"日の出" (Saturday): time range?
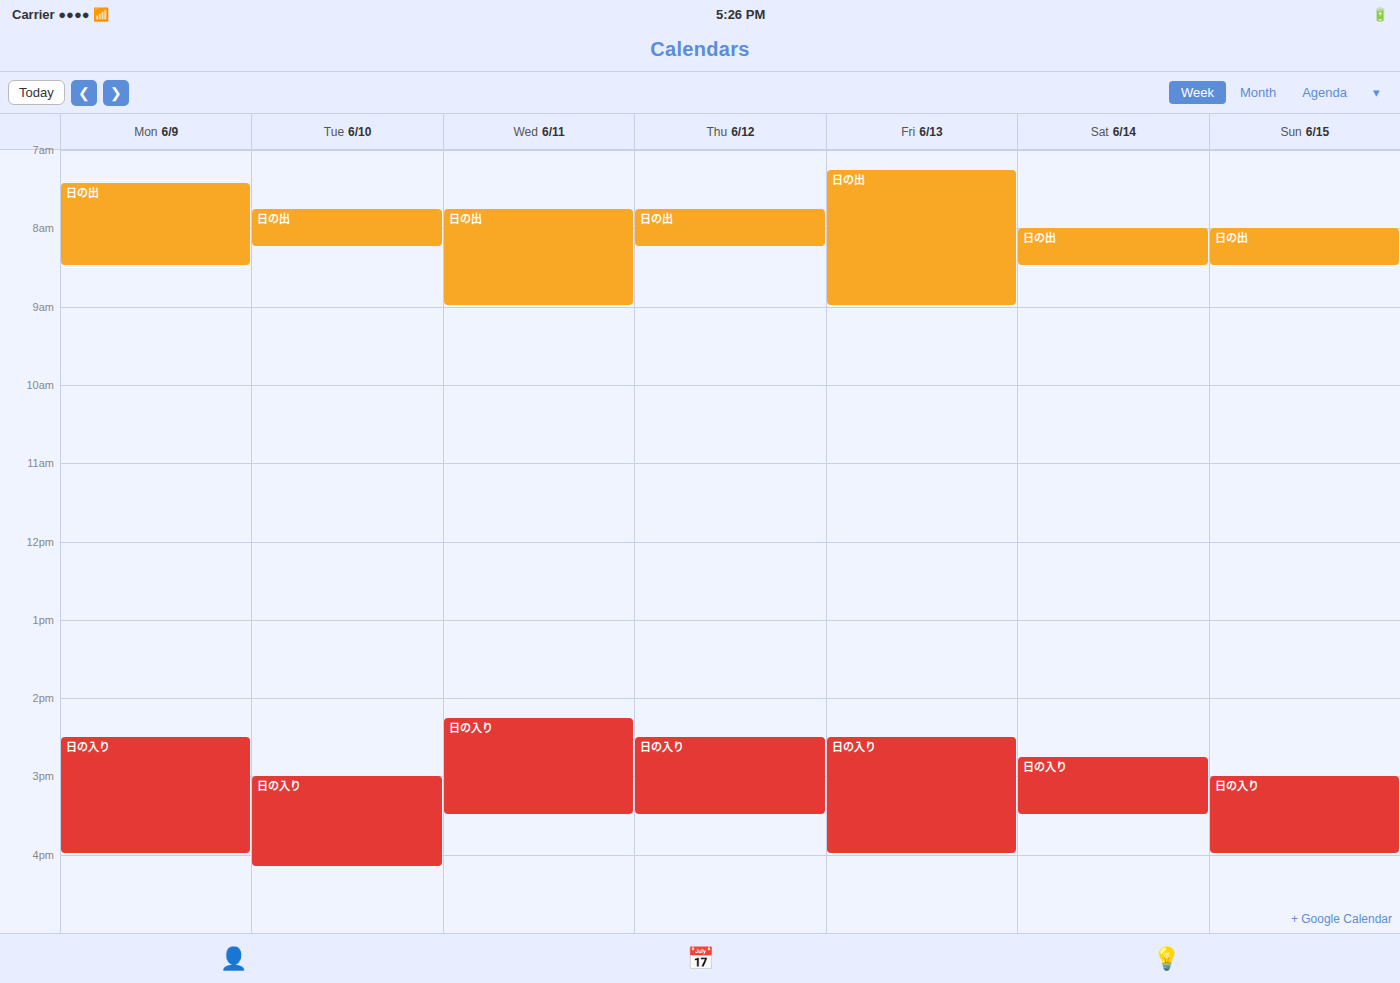
8:00 AM to 8:30 AM